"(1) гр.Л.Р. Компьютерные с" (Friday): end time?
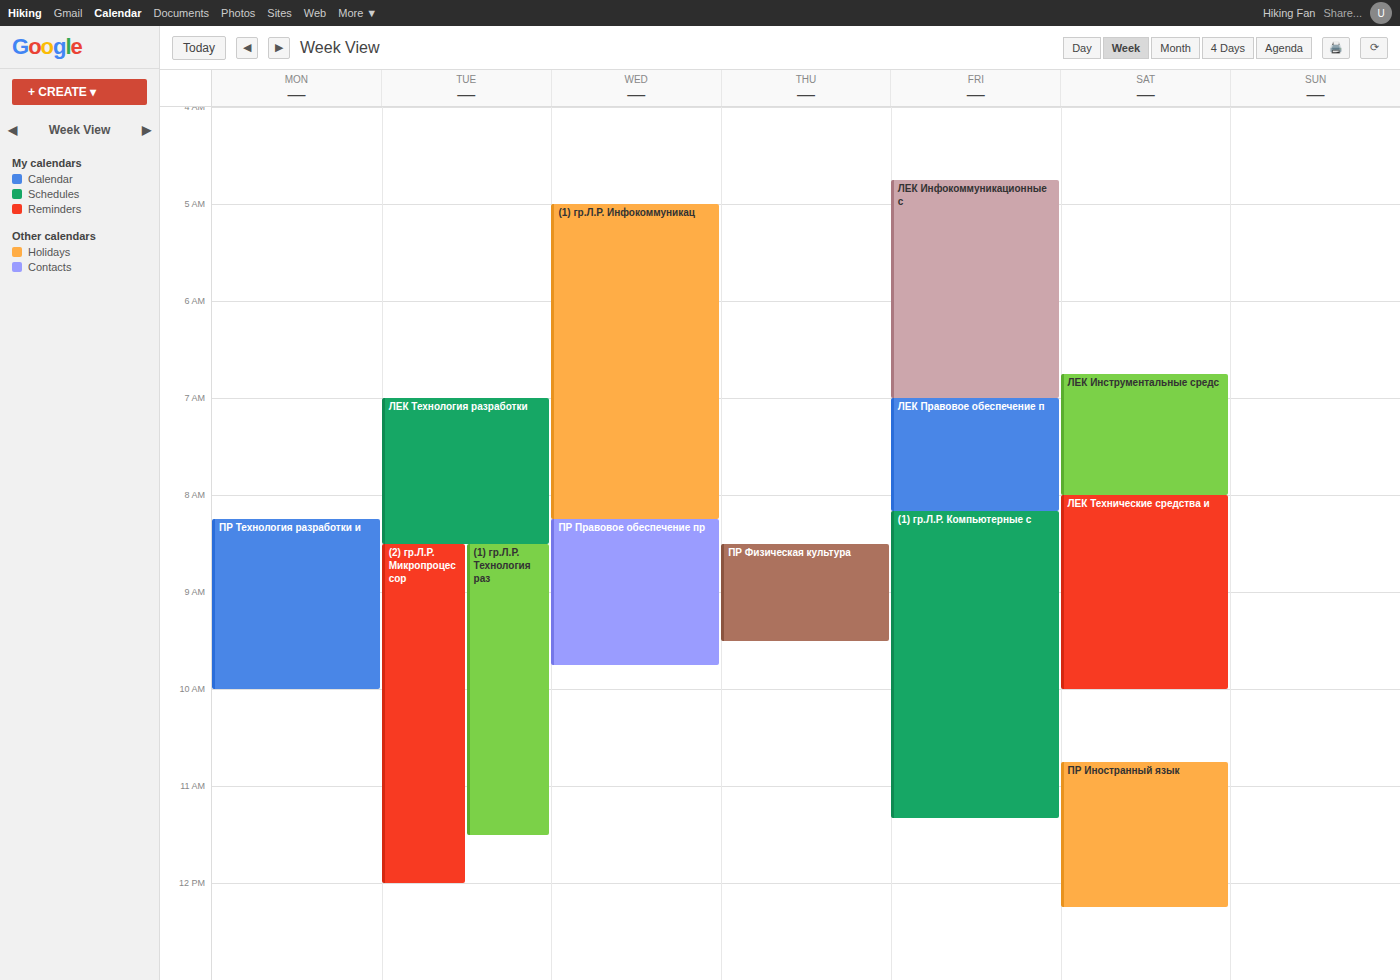
11:20 AM